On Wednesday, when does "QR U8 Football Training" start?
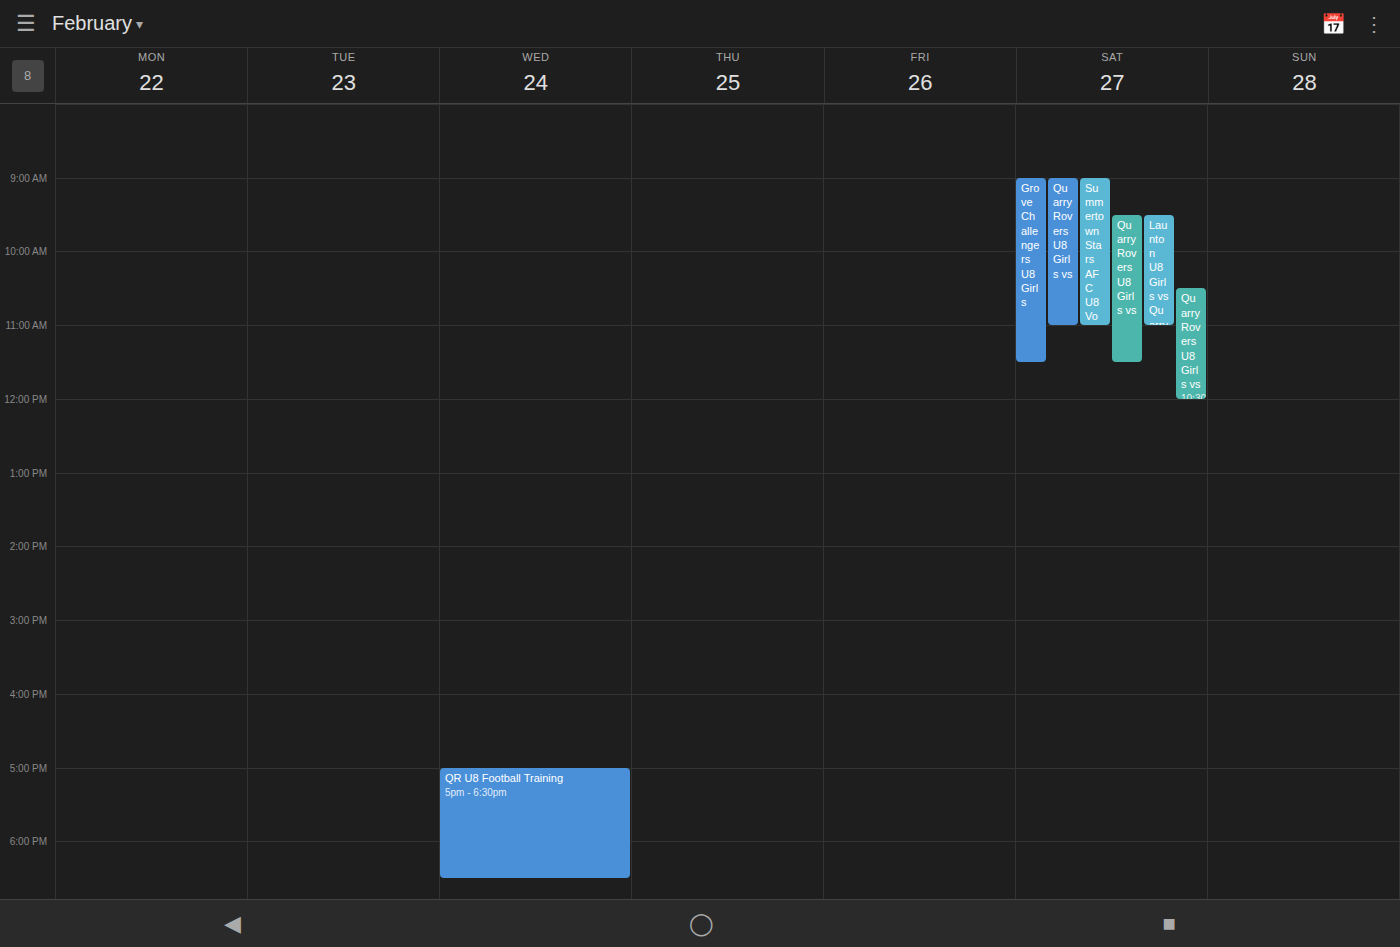
5:00 PM